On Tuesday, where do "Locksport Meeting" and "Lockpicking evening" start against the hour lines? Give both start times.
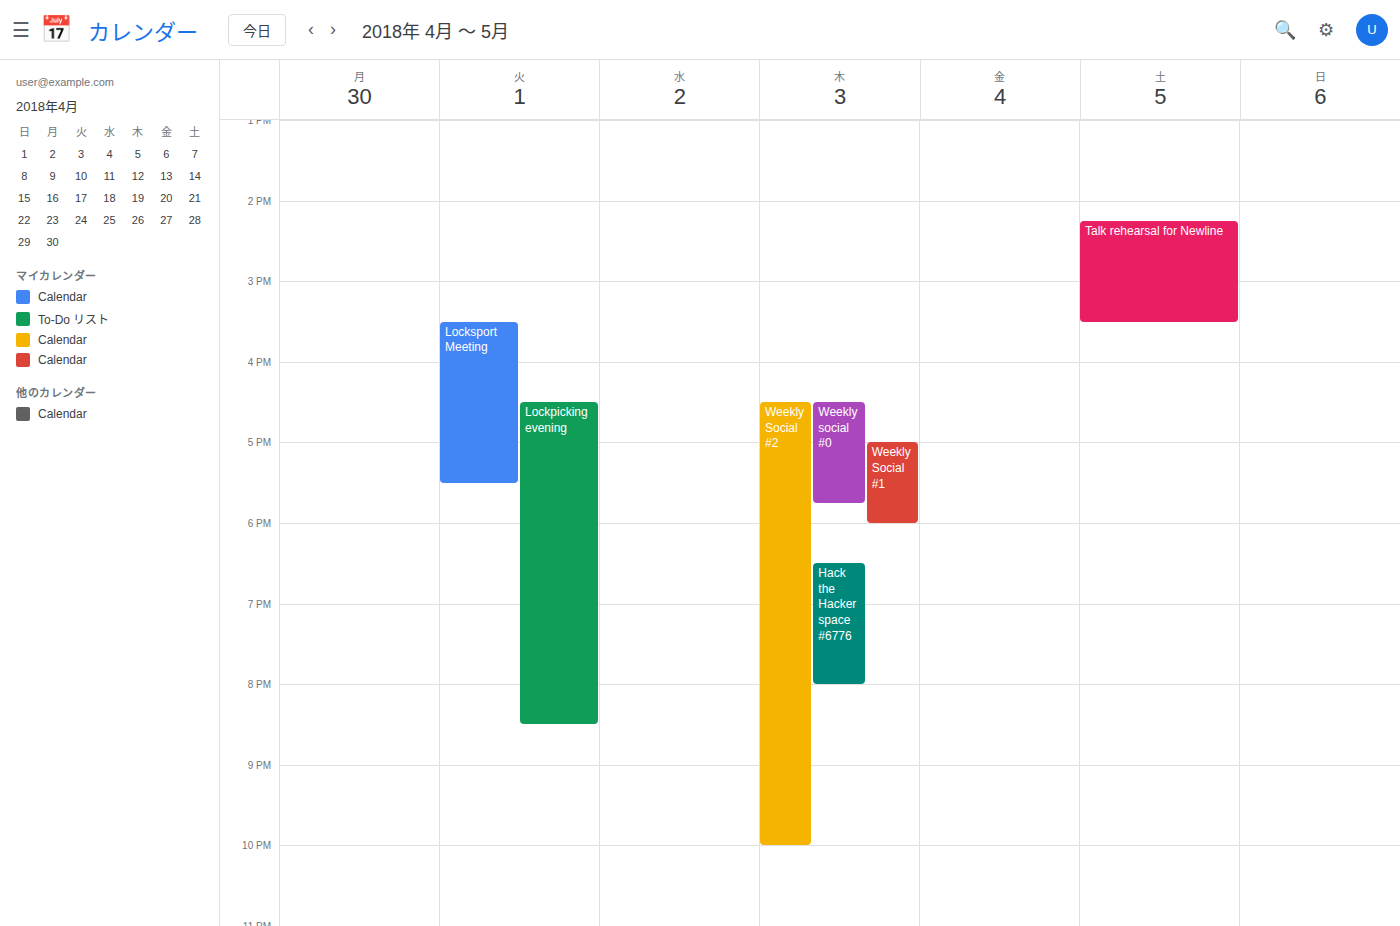
"Locksport Meeting": 15:30, halfway between the 15:00 and 16:00 lines. "Lockpicking evening": 16:30, halfway between the 16:00 and 17:00 lines.